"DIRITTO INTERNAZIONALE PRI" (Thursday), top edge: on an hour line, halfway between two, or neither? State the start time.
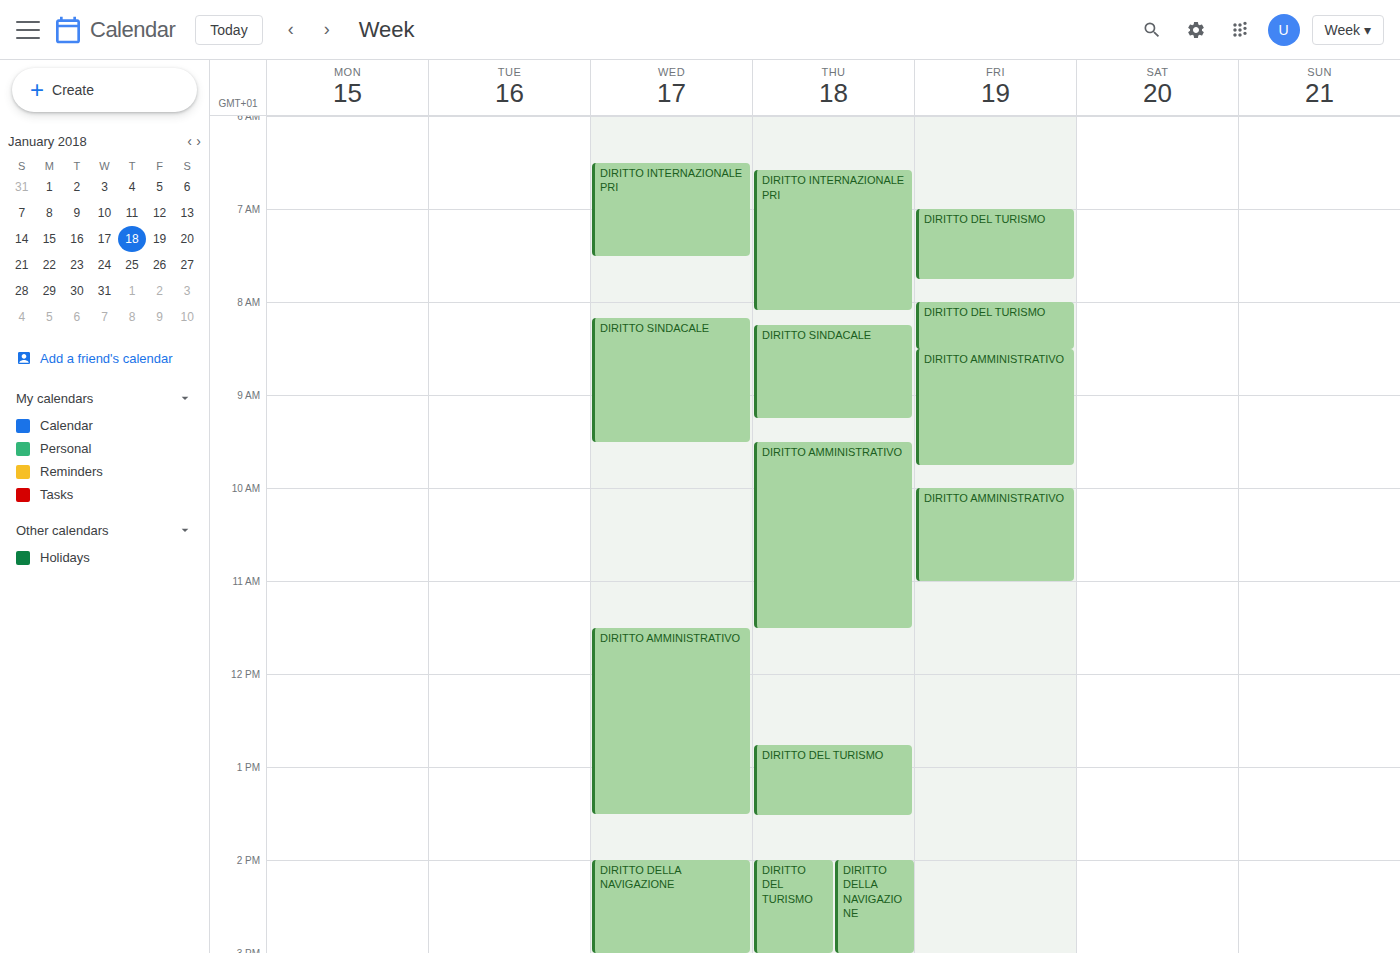
6:35 AM -- neither: 35 minutes below the 6 AM line and 25 minutes above the 7 AM line.